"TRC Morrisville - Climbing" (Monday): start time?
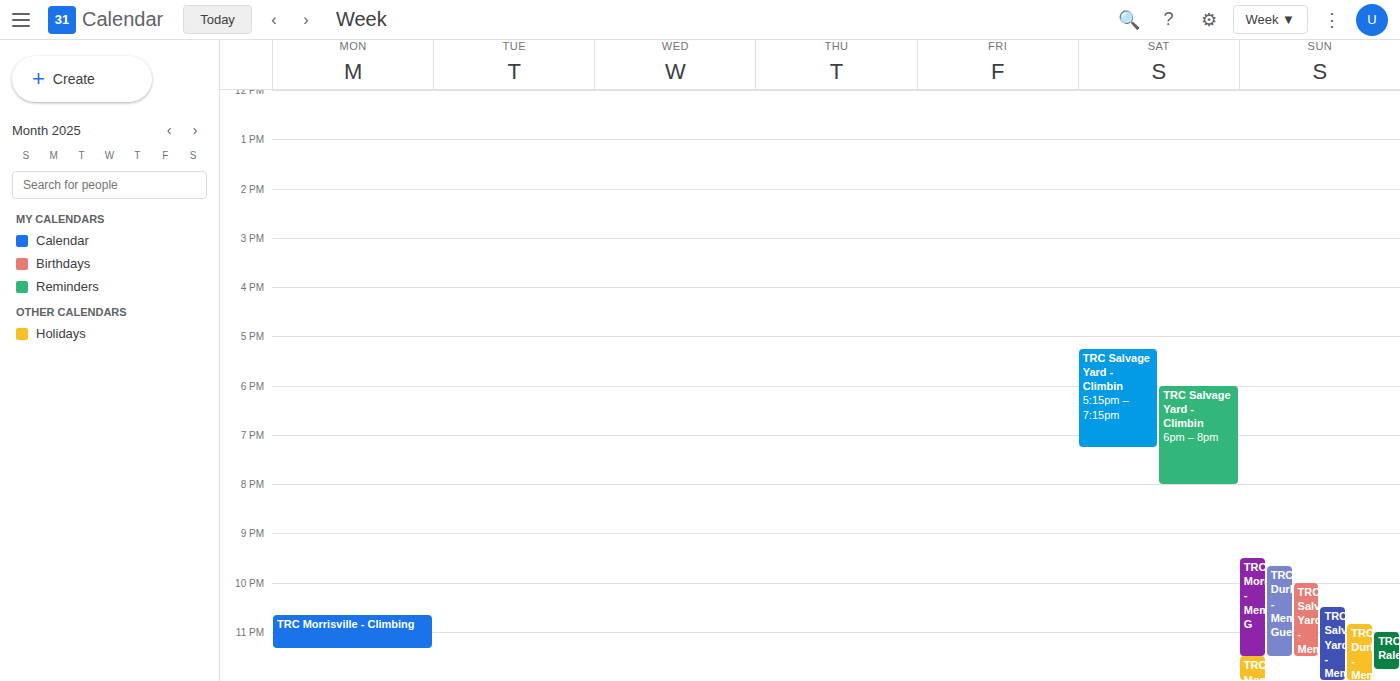
10:40 PM